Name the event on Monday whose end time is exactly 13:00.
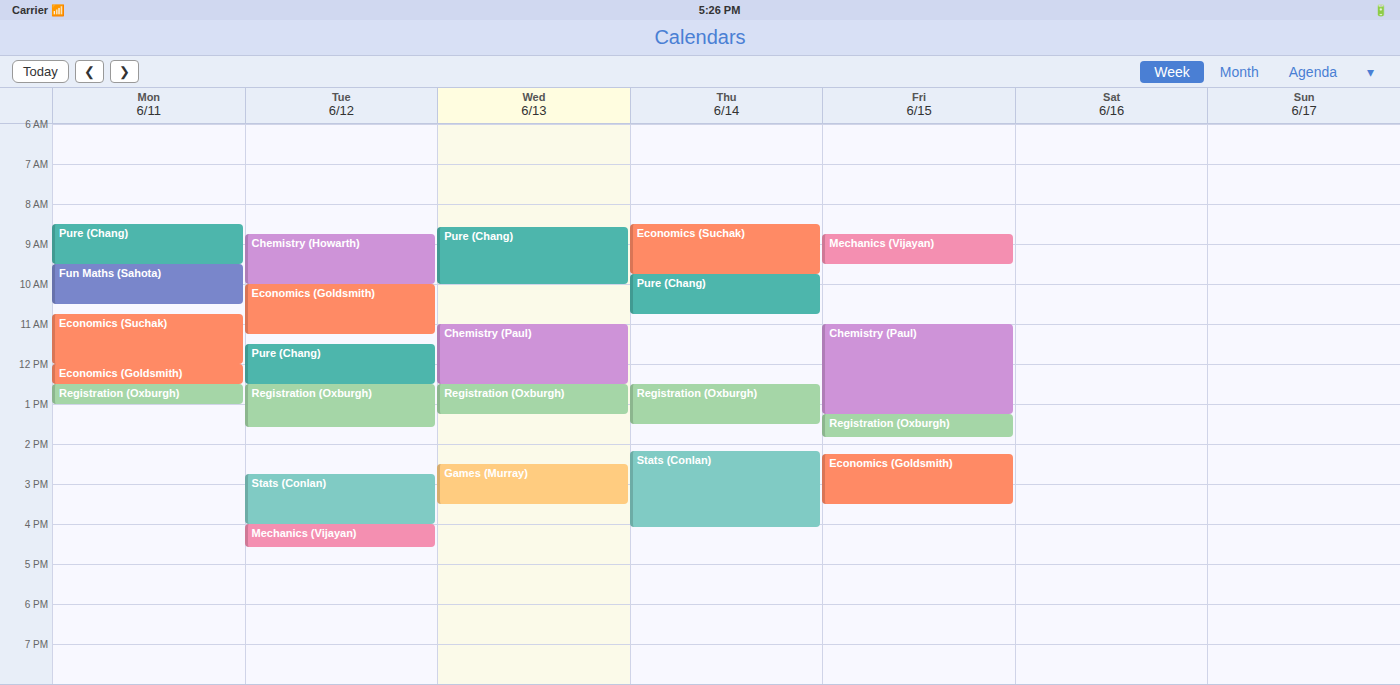
"Registration (Oxburgh)"